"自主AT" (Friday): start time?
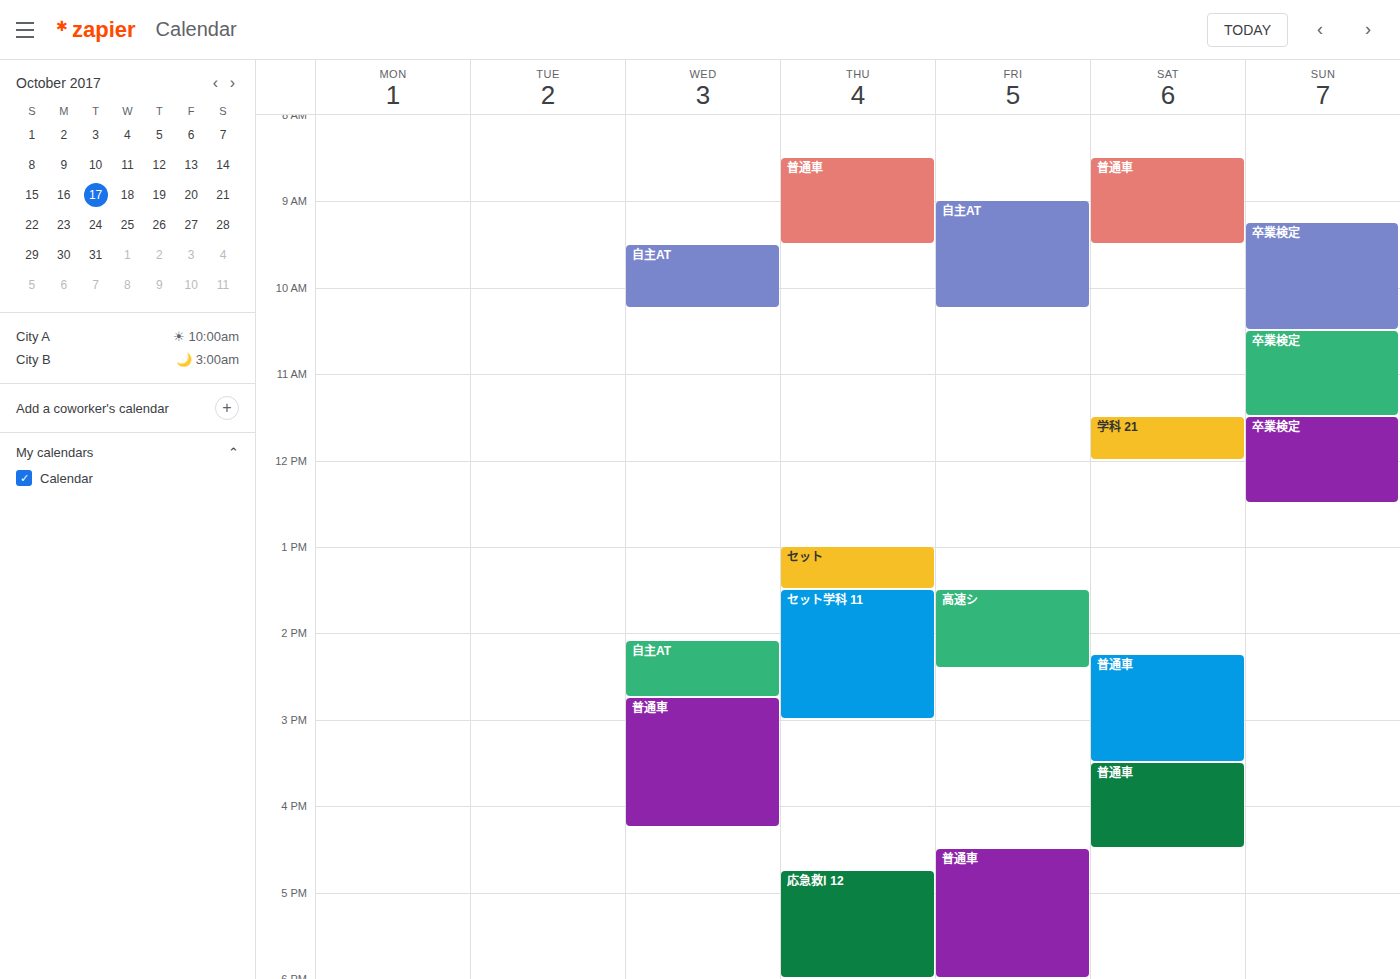
9:00 AM